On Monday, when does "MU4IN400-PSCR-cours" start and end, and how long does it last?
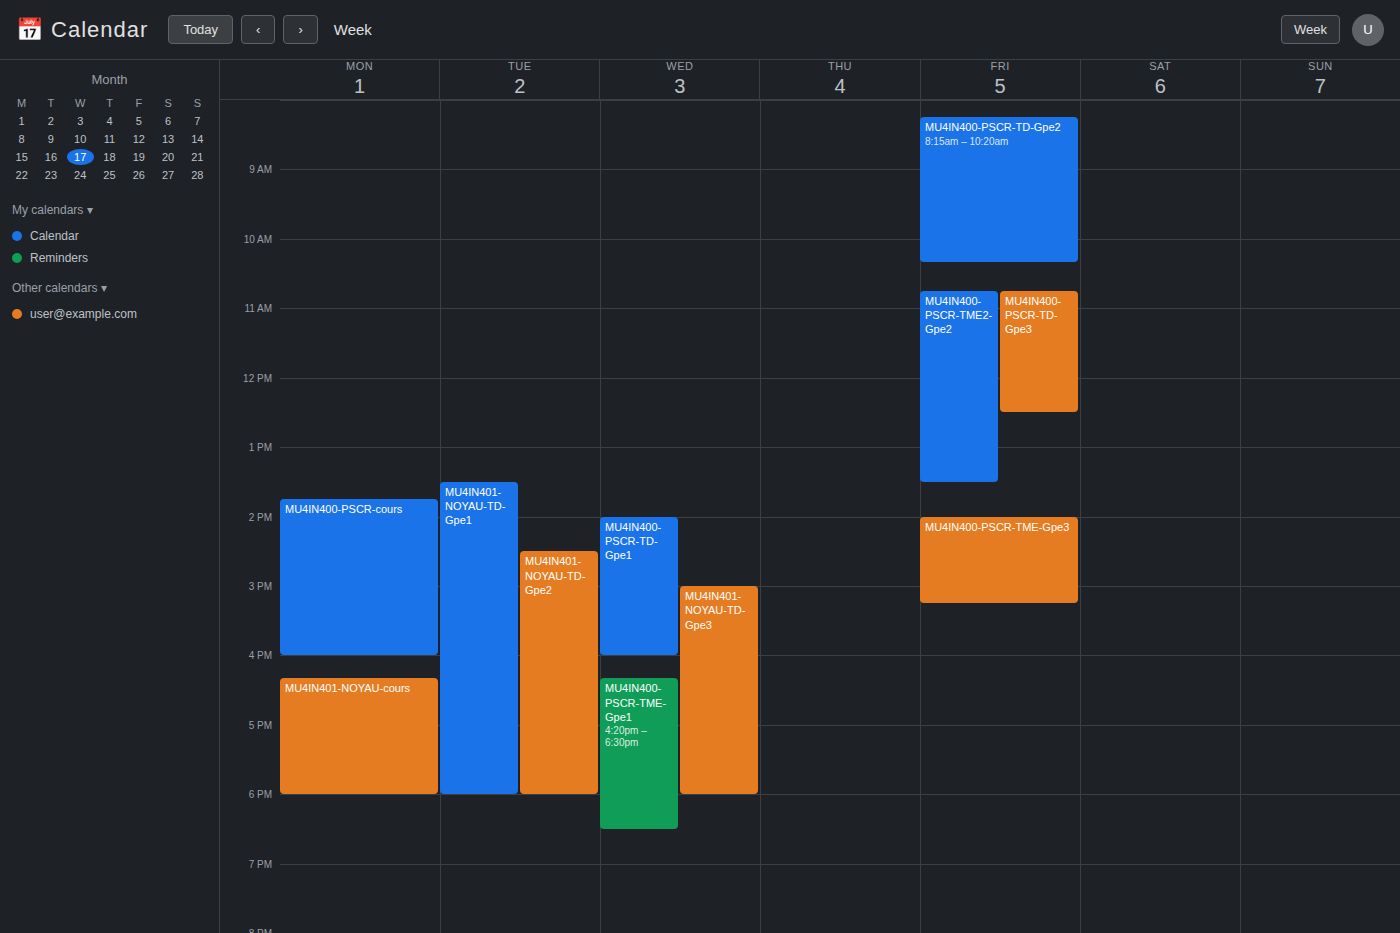
1:45 PM to 4:00 PM, 2 hours 15 minutes